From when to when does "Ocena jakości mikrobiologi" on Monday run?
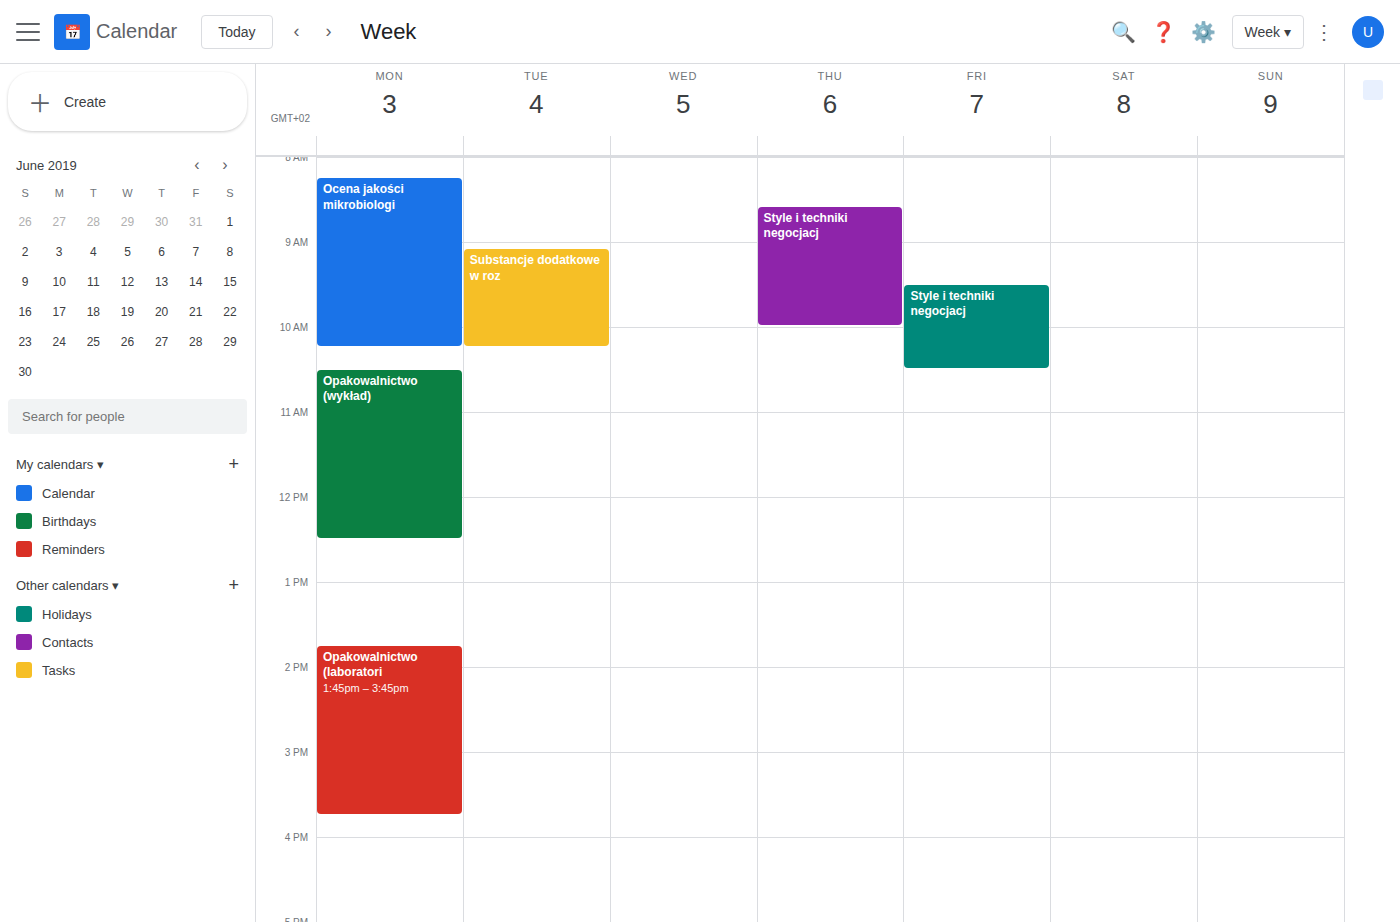
8:15 AM to 10:15 AM